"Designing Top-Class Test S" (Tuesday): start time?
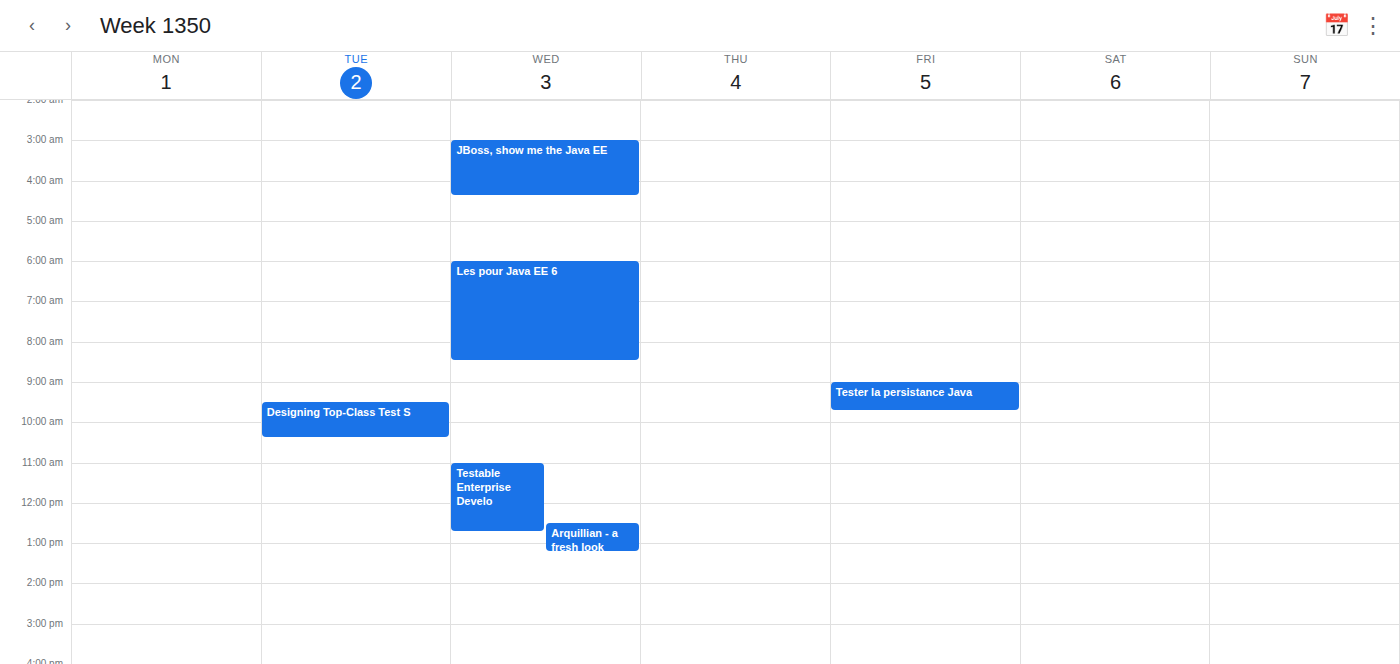
9:30 AM